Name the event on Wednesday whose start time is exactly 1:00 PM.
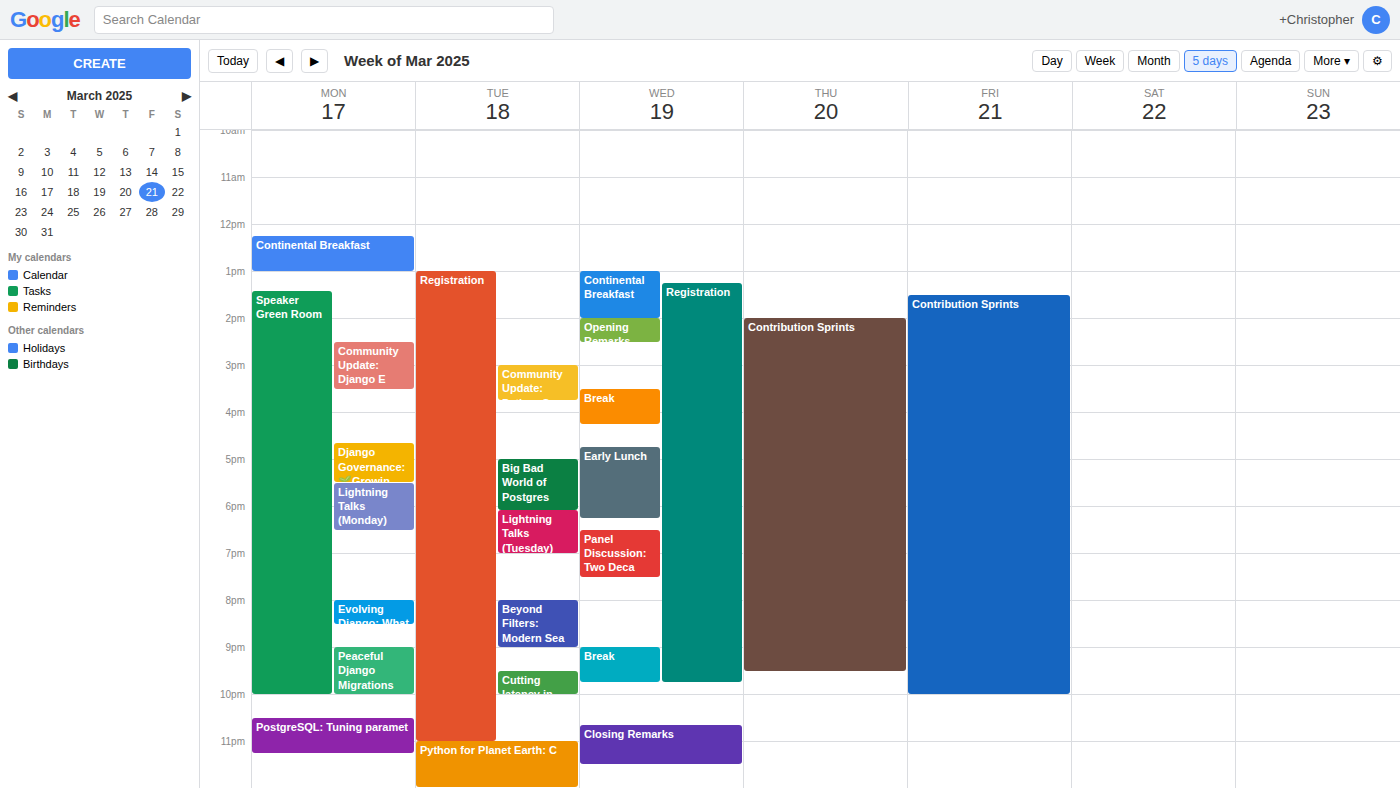
"Continental Breakfast"